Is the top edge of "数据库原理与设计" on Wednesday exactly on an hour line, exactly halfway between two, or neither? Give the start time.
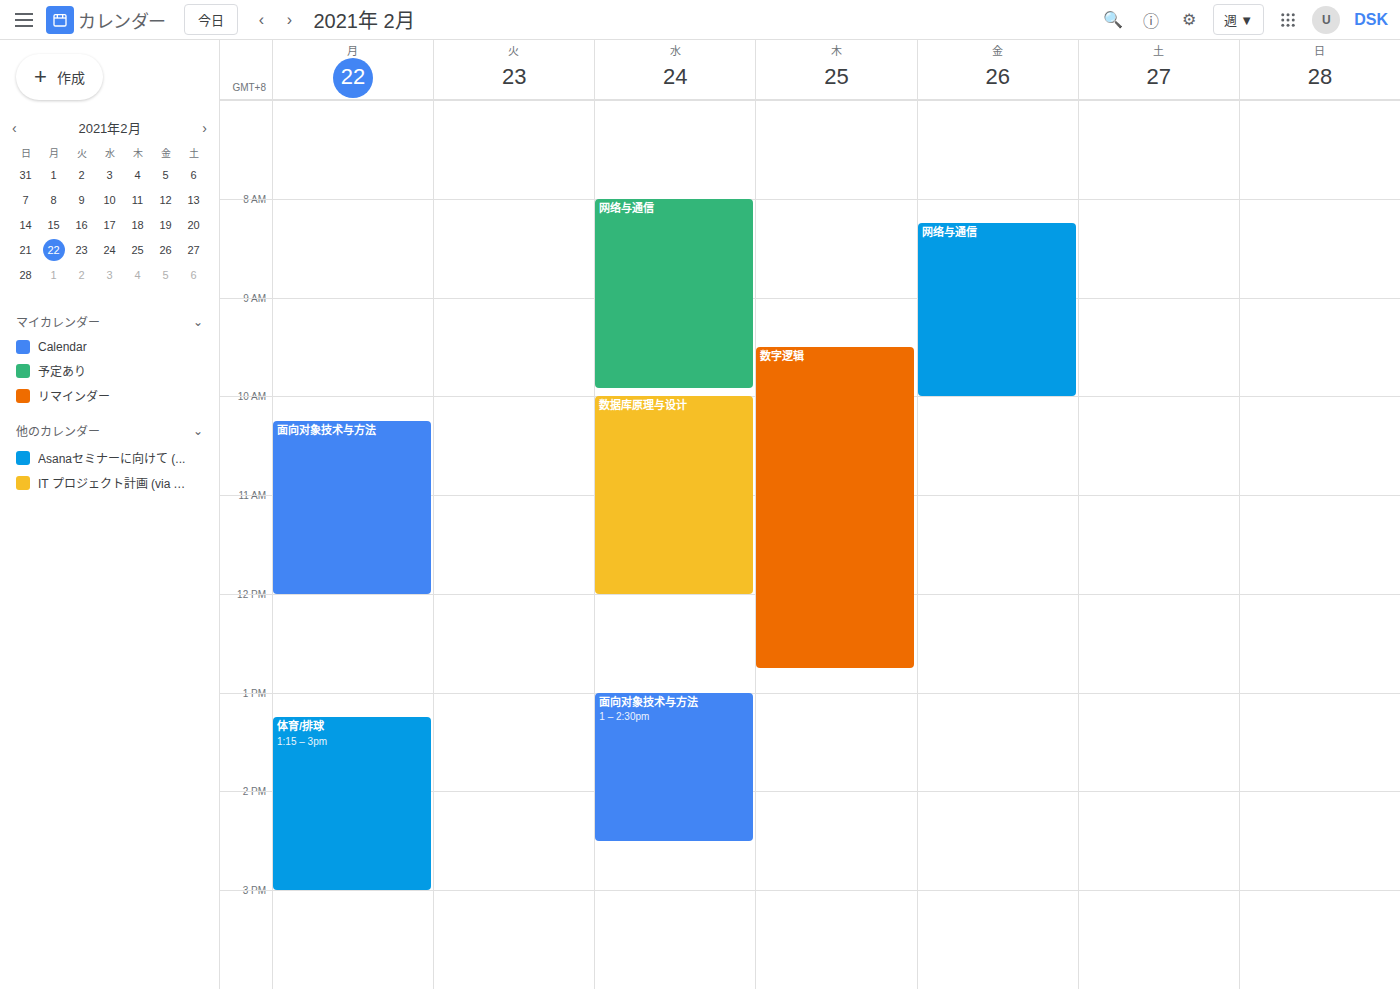
10:00 AM -- exactly on the 10 AM line.